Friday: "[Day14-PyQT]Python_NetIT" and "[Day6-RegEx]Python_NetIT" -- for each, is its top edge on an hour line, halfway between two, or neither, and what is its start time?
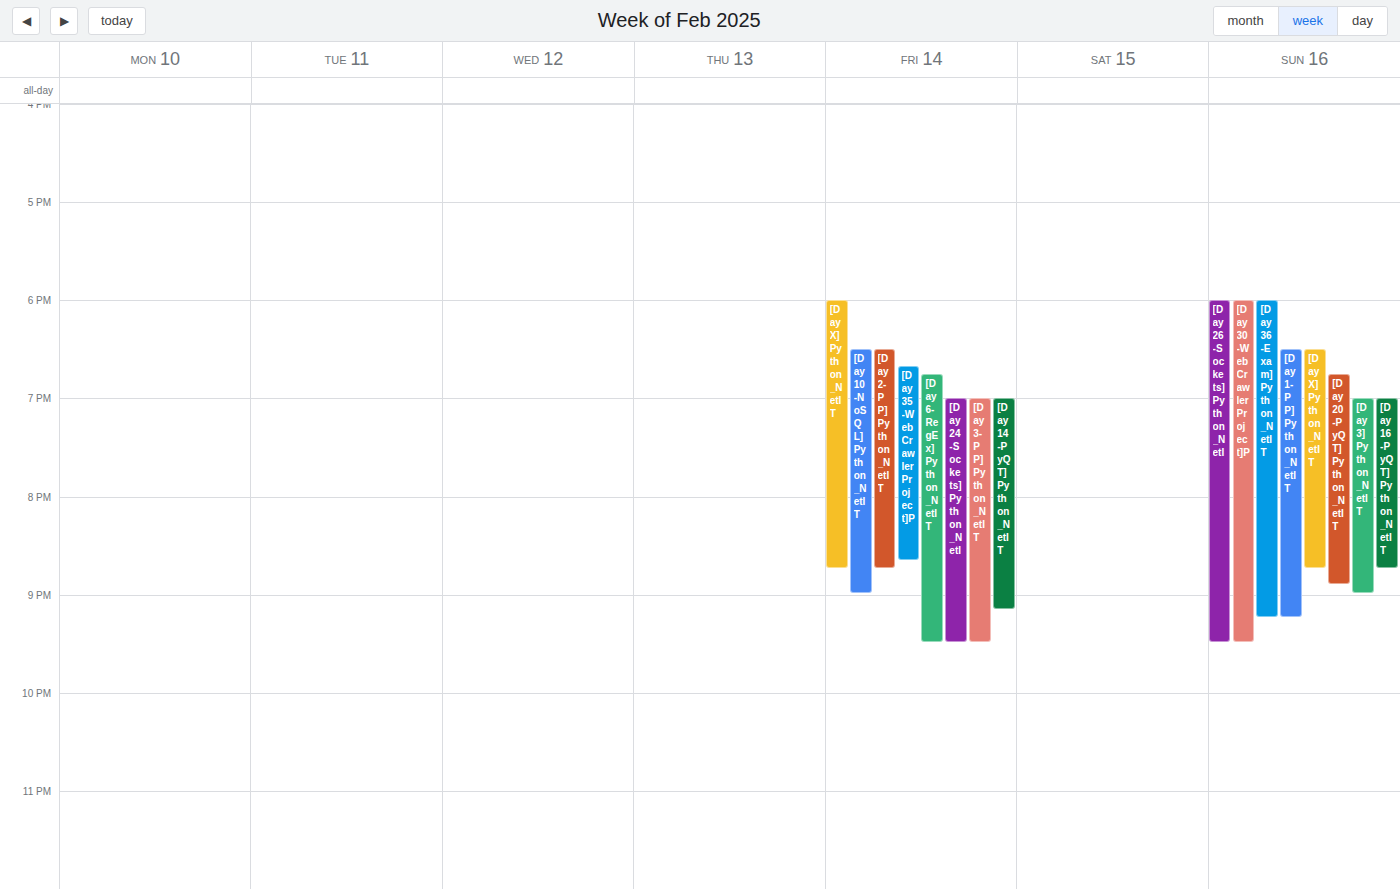
"[Day14-PyQT]Python_NetIT": 7:00 PM, exactly on the 7 PM line. "[Day6-RegEx]Python_NetIT": 6:45 PM, neither: three quarters of the way from the 6 PM line to the 7 PM line.